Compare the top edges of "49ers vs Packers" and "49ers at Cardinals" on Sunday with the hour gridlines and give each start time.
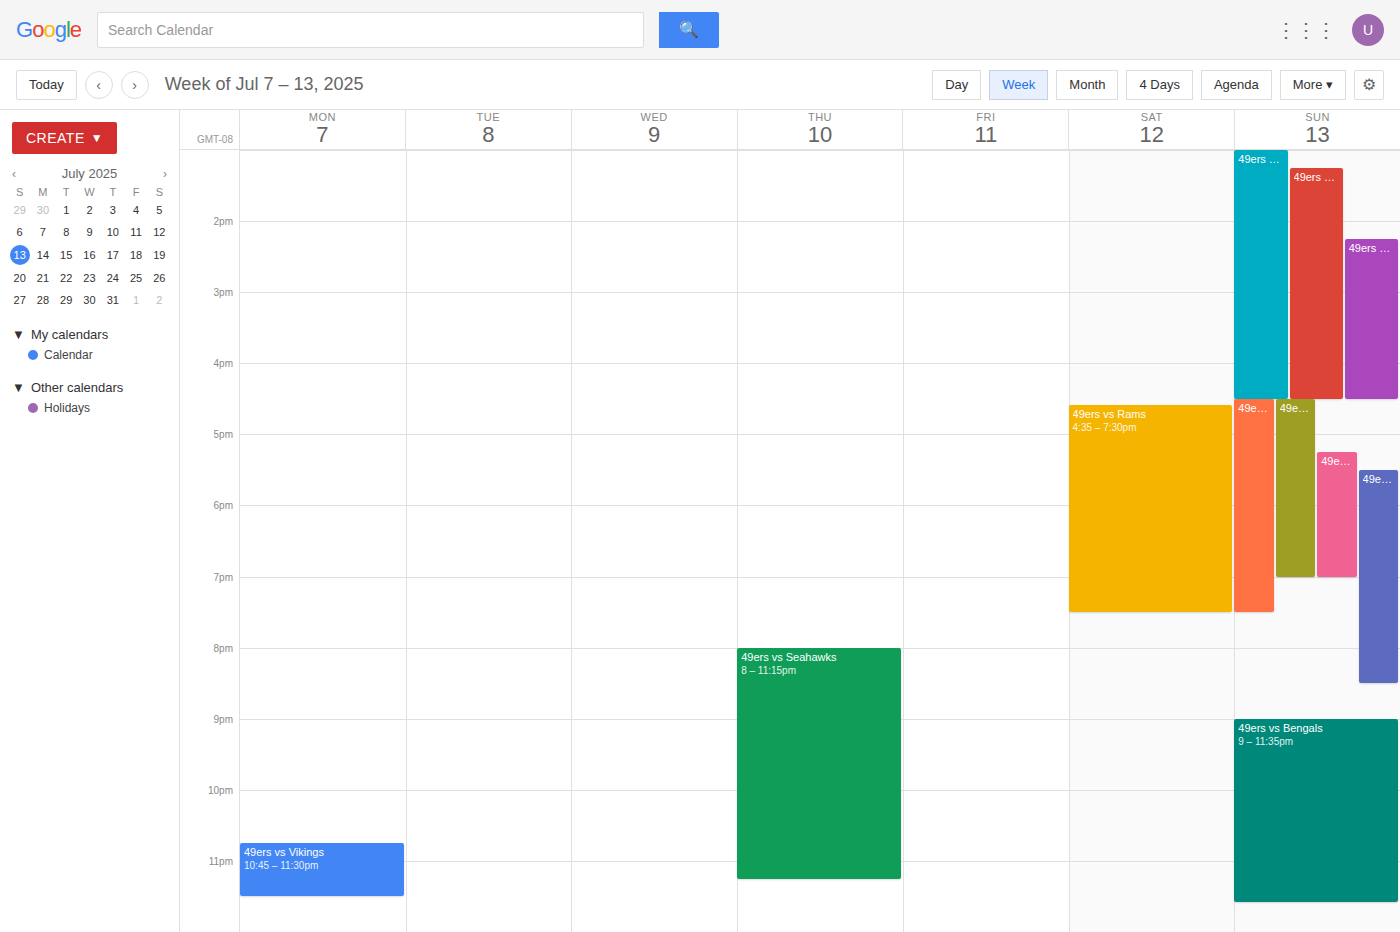
"49ers vs Packers": 5:30 PM, halfway between the 5 PM and 6 PM lines. "49ers at Cardinals": 4:30 PM, halfway between the 4 PM and 5 PM lines.